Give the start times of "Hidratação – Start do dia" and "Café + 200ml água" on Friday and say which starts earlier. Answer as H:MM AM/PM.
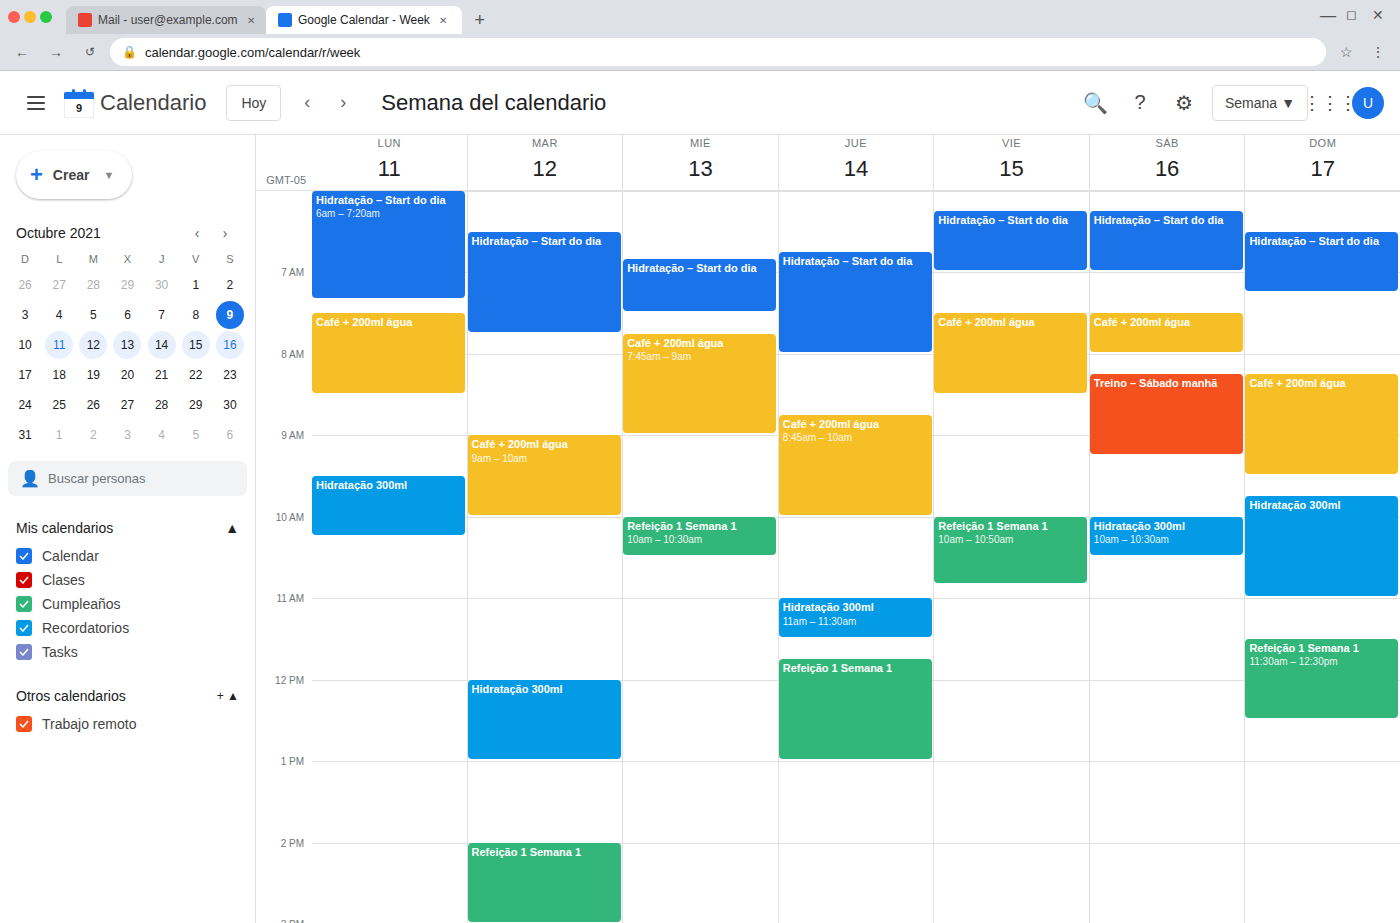
"Hidratação – Start do dia" 6:15 AM; "Café + 200ml água" 7:30 AM.